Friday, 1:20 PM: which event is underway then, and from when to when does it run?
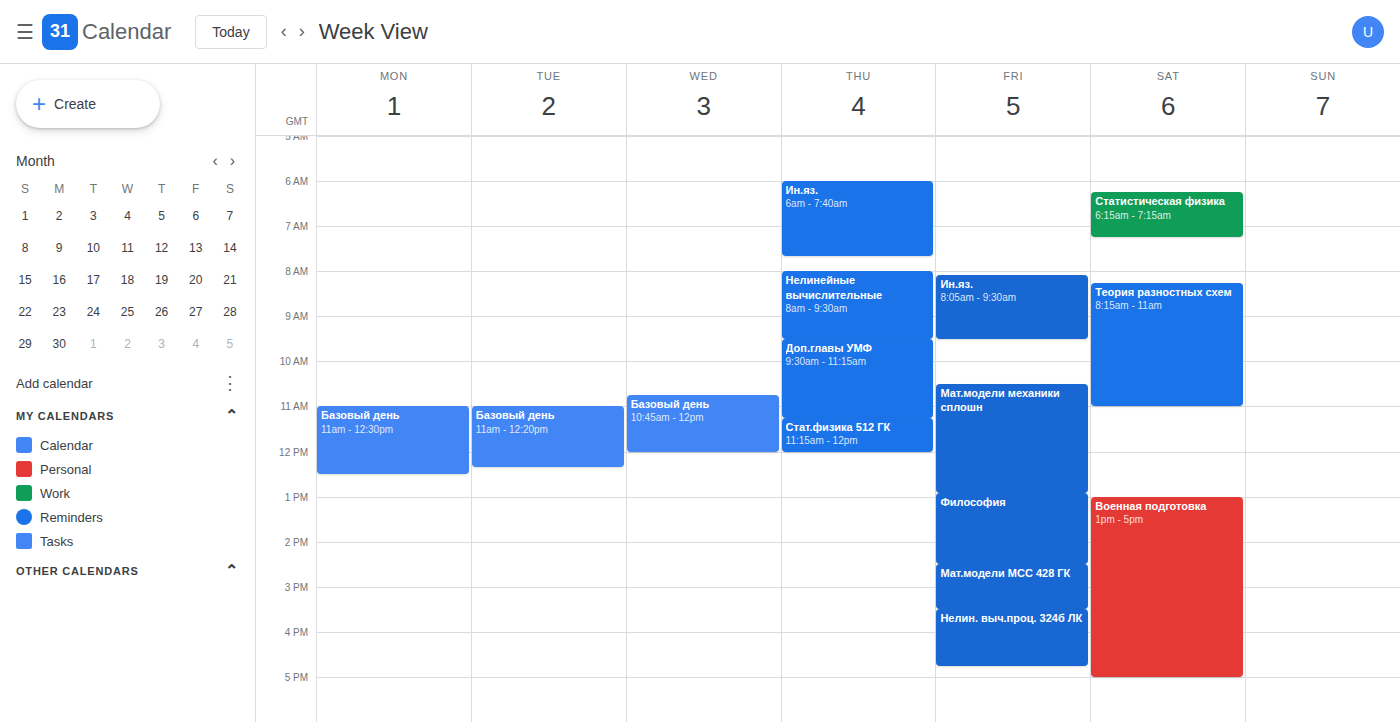
"Философия", 12:55 PM to 2:30 PM